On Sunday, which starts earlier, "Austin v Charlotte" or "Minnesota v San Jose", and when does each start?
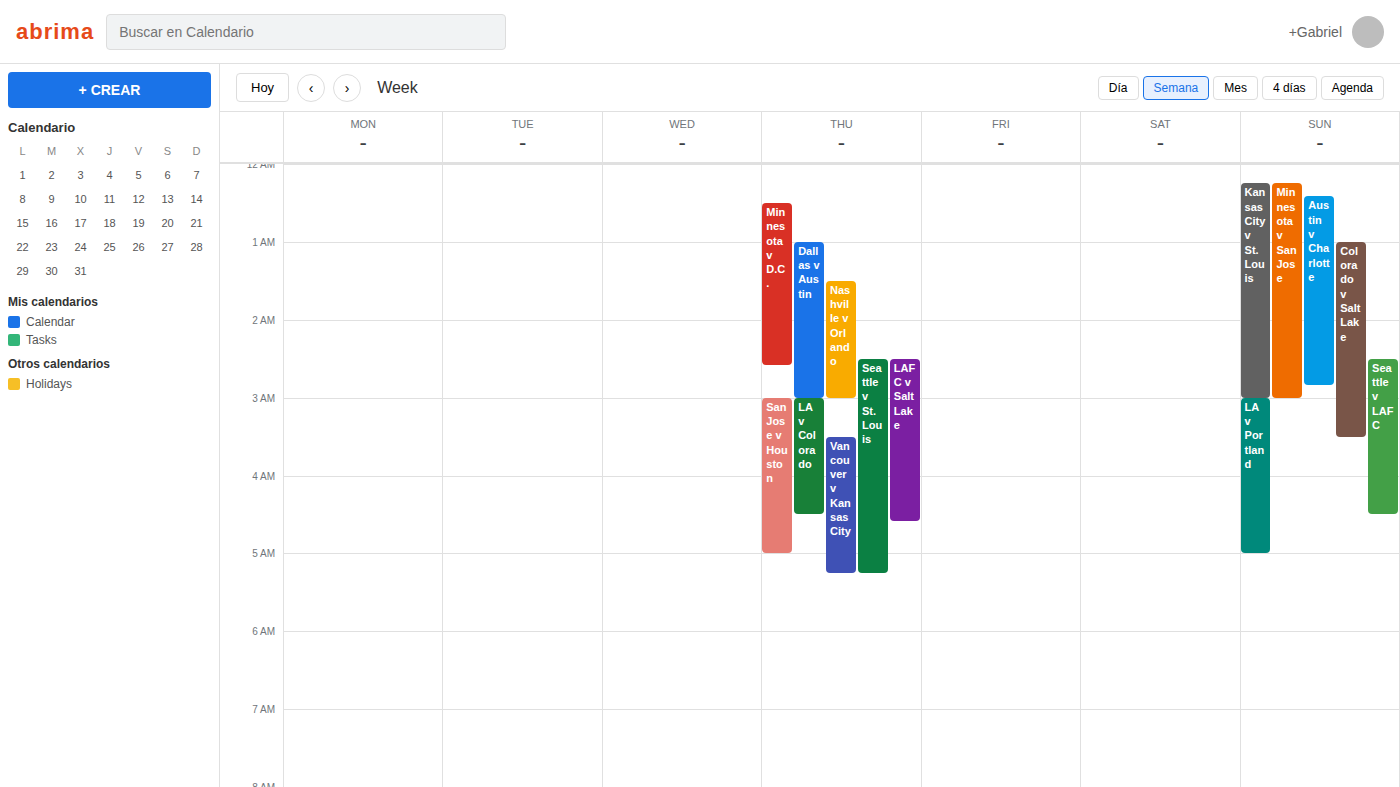
"Minnesota v San Jose" 00:15; "Austin v Charlotte" 00:25.